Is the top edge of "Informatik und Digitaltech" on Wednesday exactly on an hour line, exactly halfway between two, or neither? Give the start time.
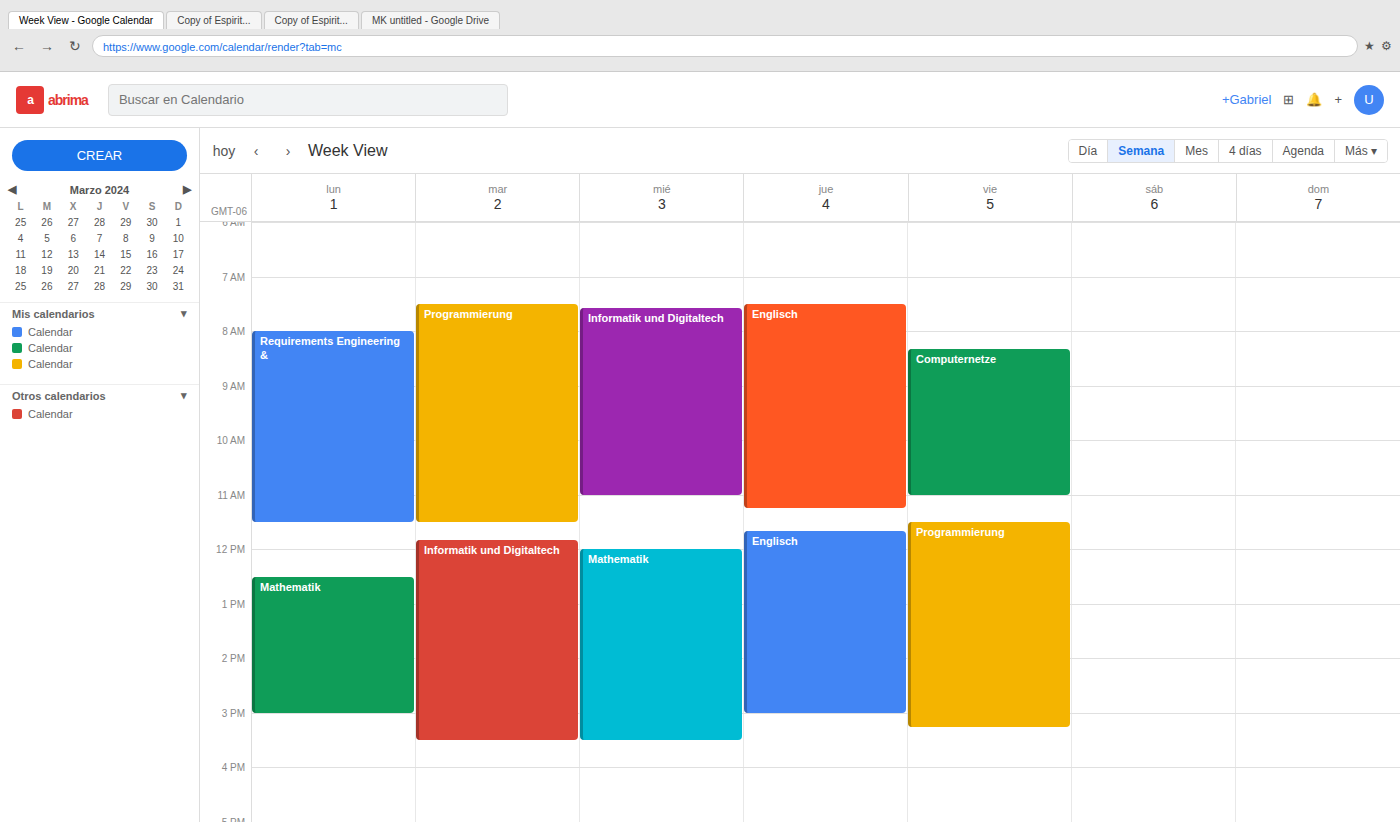
7:35 AM -- neither: 35 minutes below the 7 AM line and 25 minutes above the 8 AM line.